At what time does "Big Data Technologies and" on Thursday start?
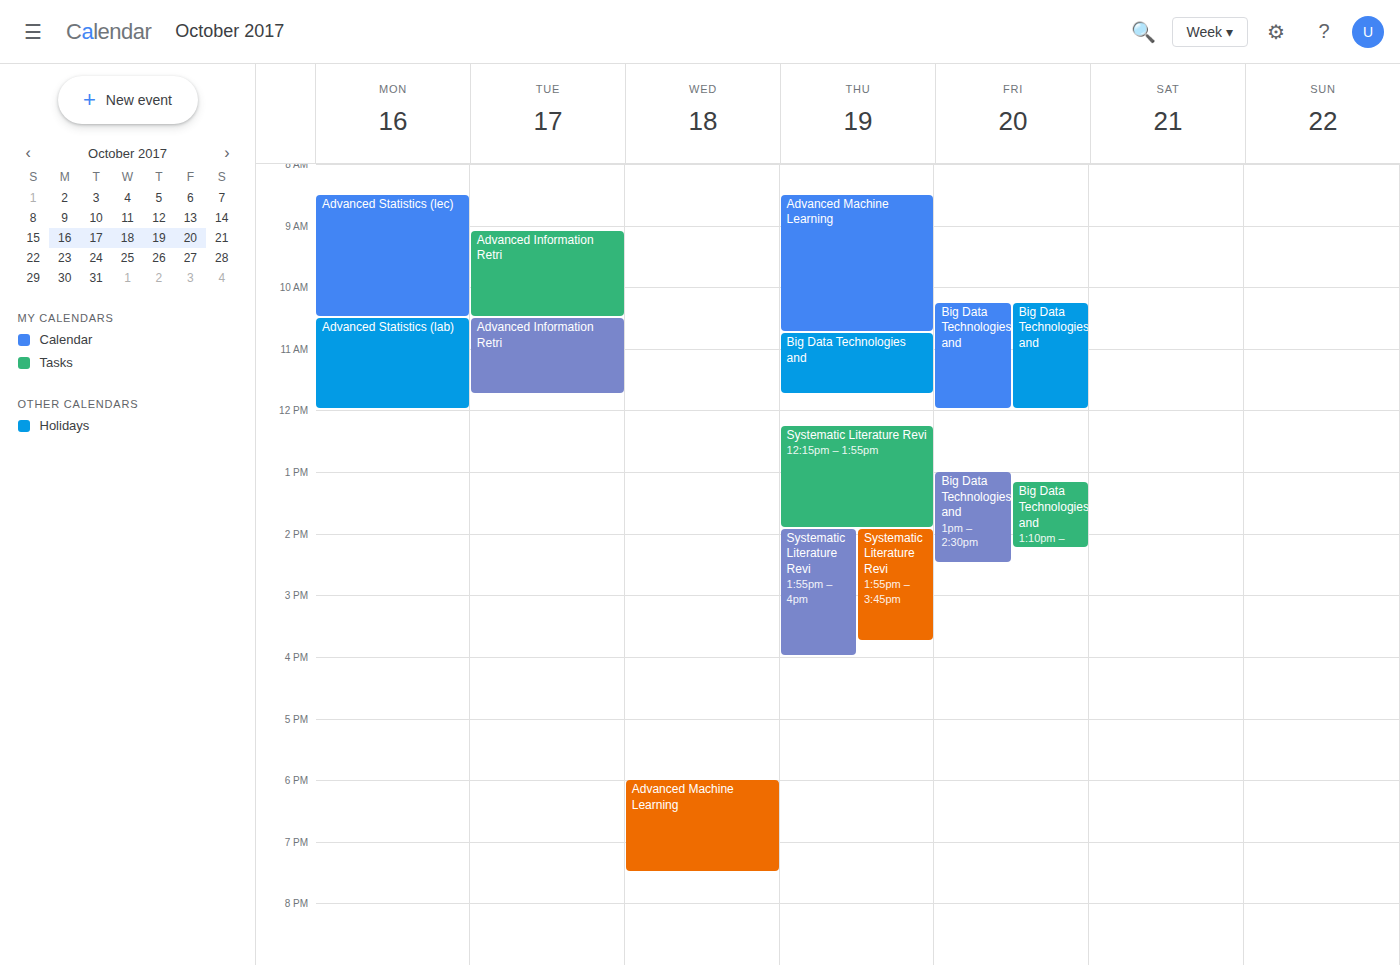
10:45 AM